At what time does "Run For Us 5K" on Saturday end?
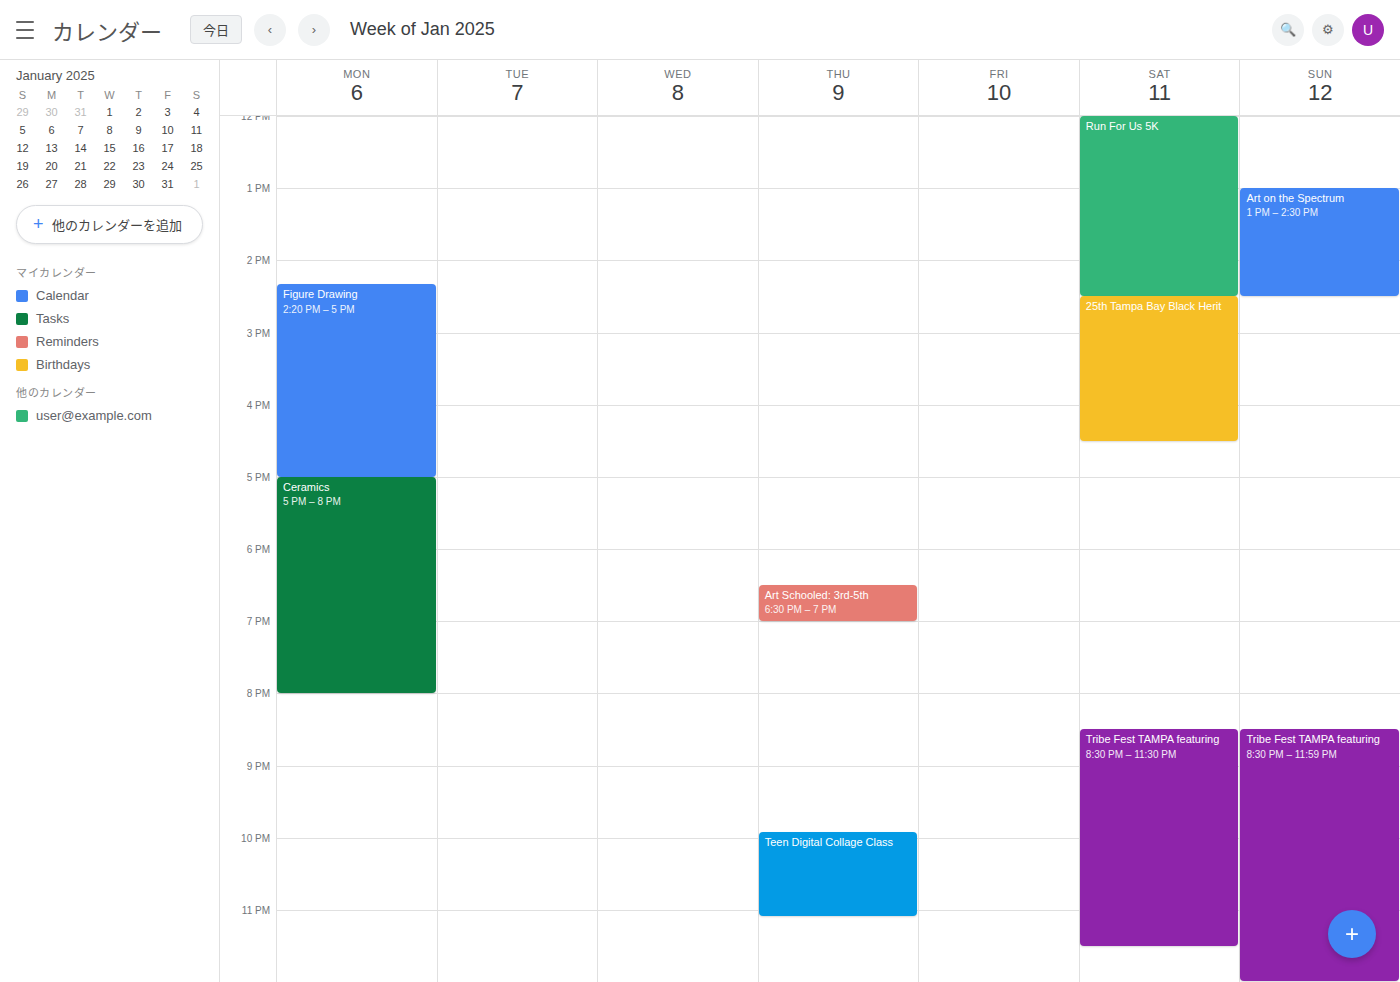
14:30